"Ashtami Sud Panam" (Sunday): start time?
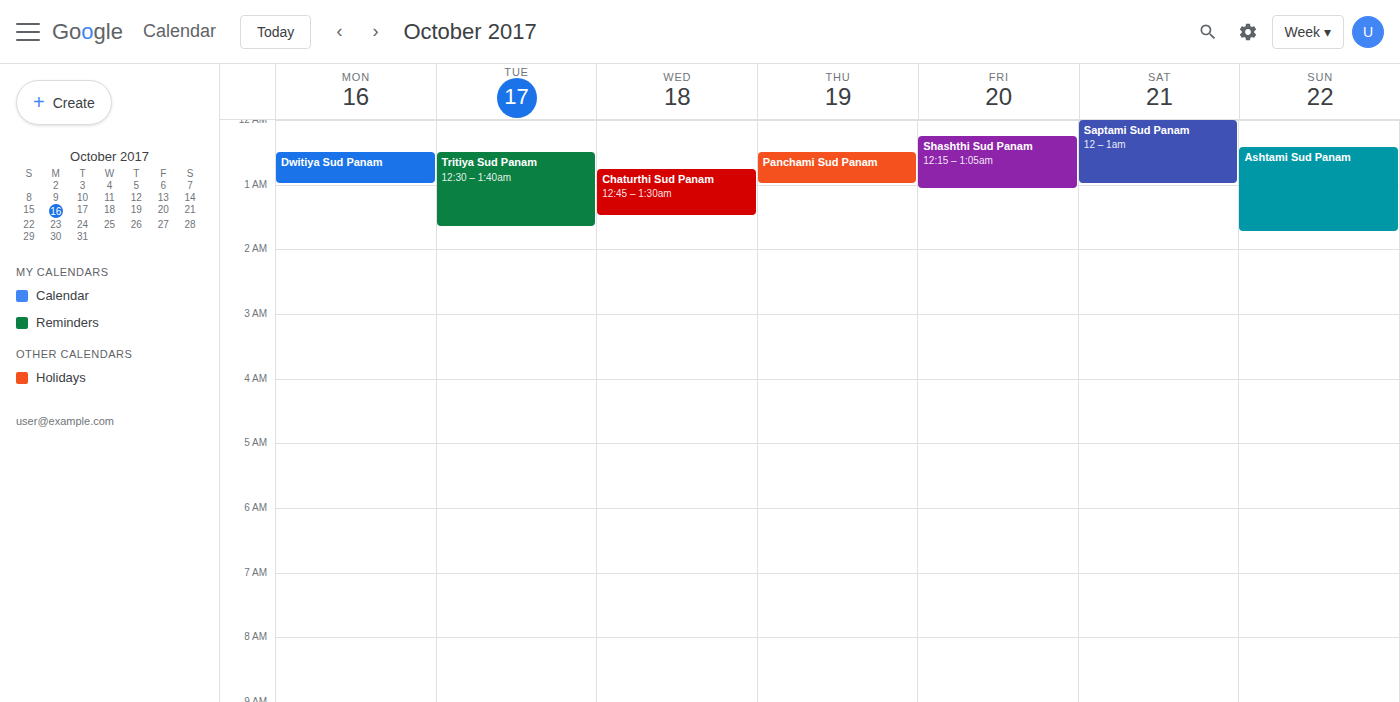
12:25 AM